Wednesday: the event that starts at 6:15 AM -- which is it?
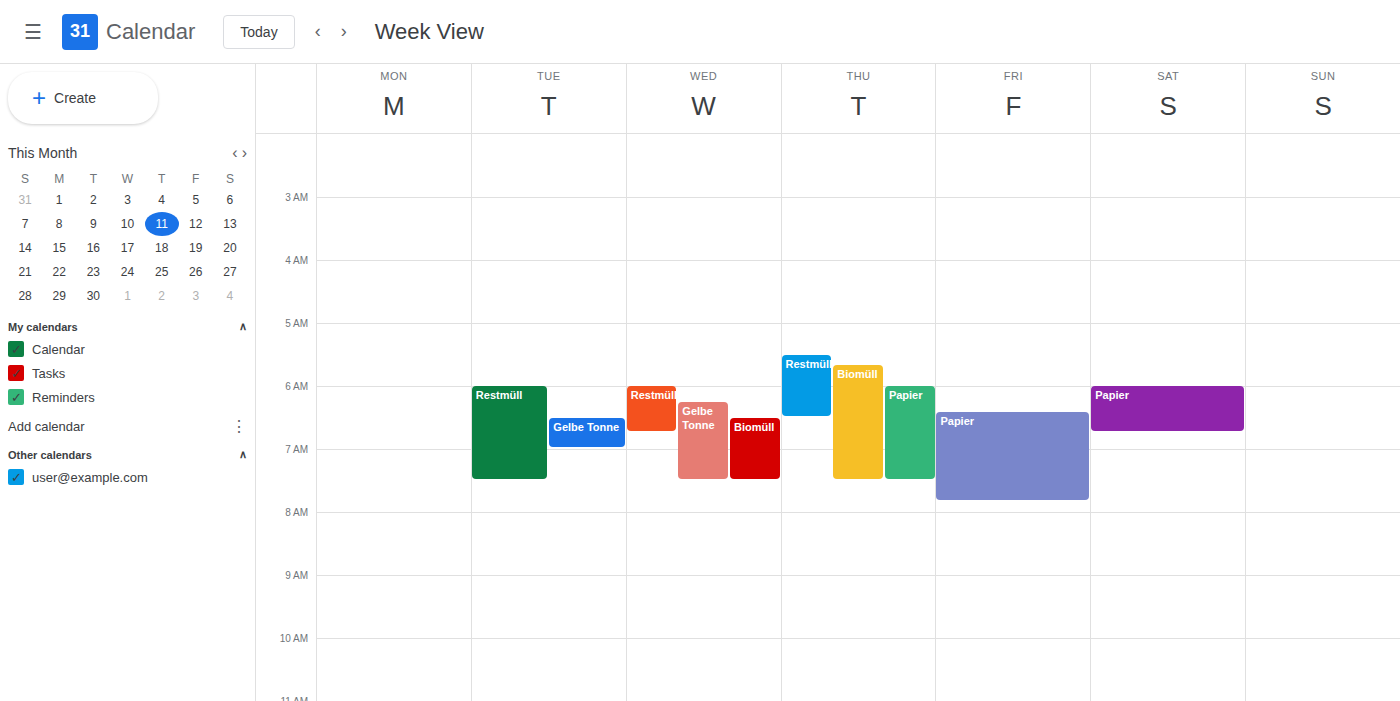
"Gelbe Tonne"